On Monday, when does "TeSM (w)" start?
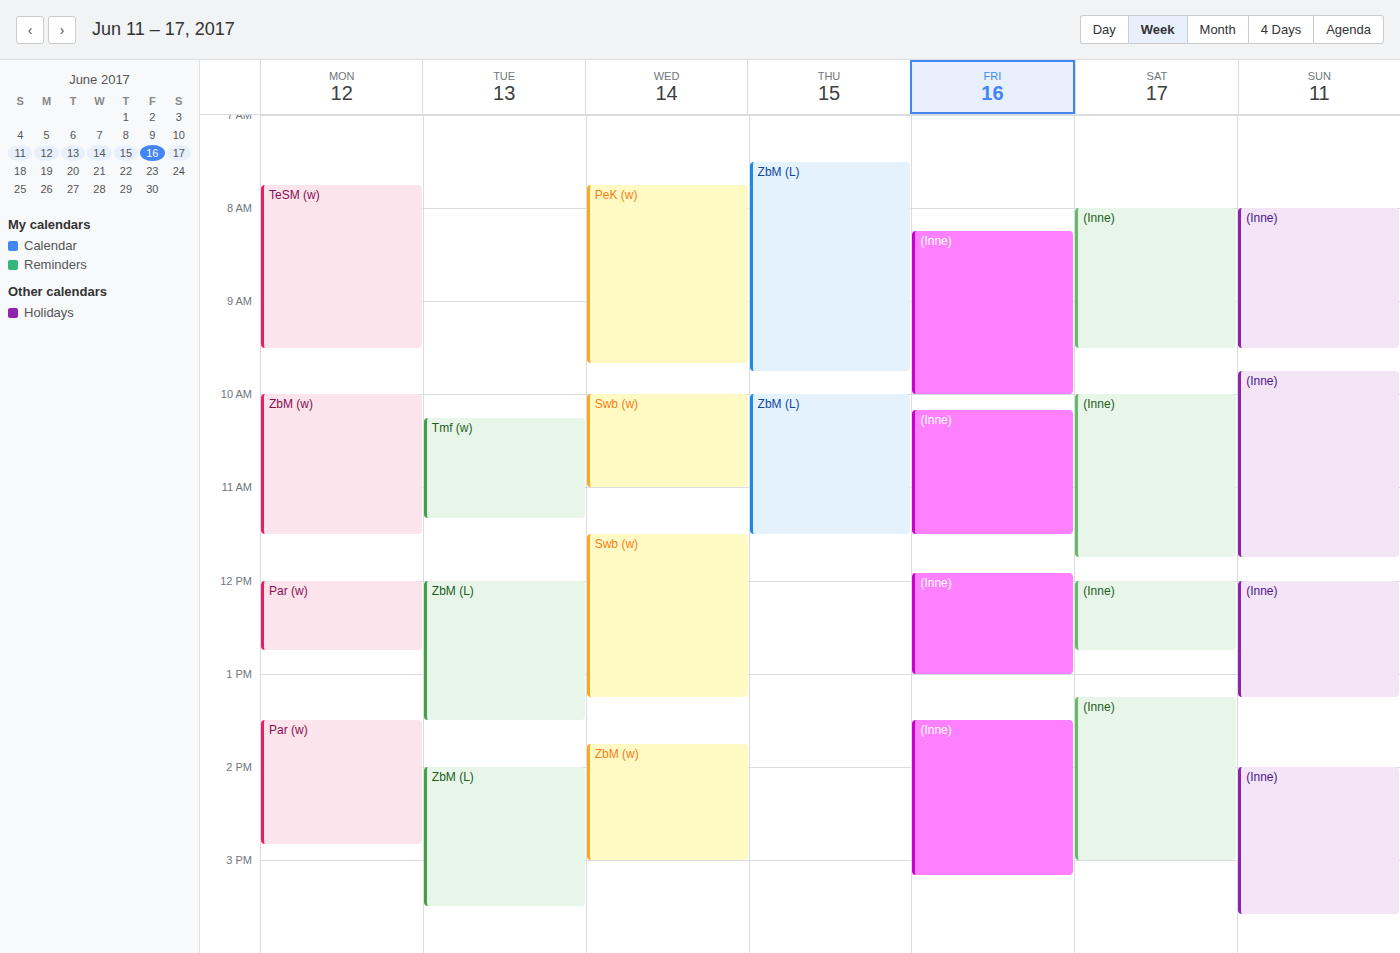
7:45 AM